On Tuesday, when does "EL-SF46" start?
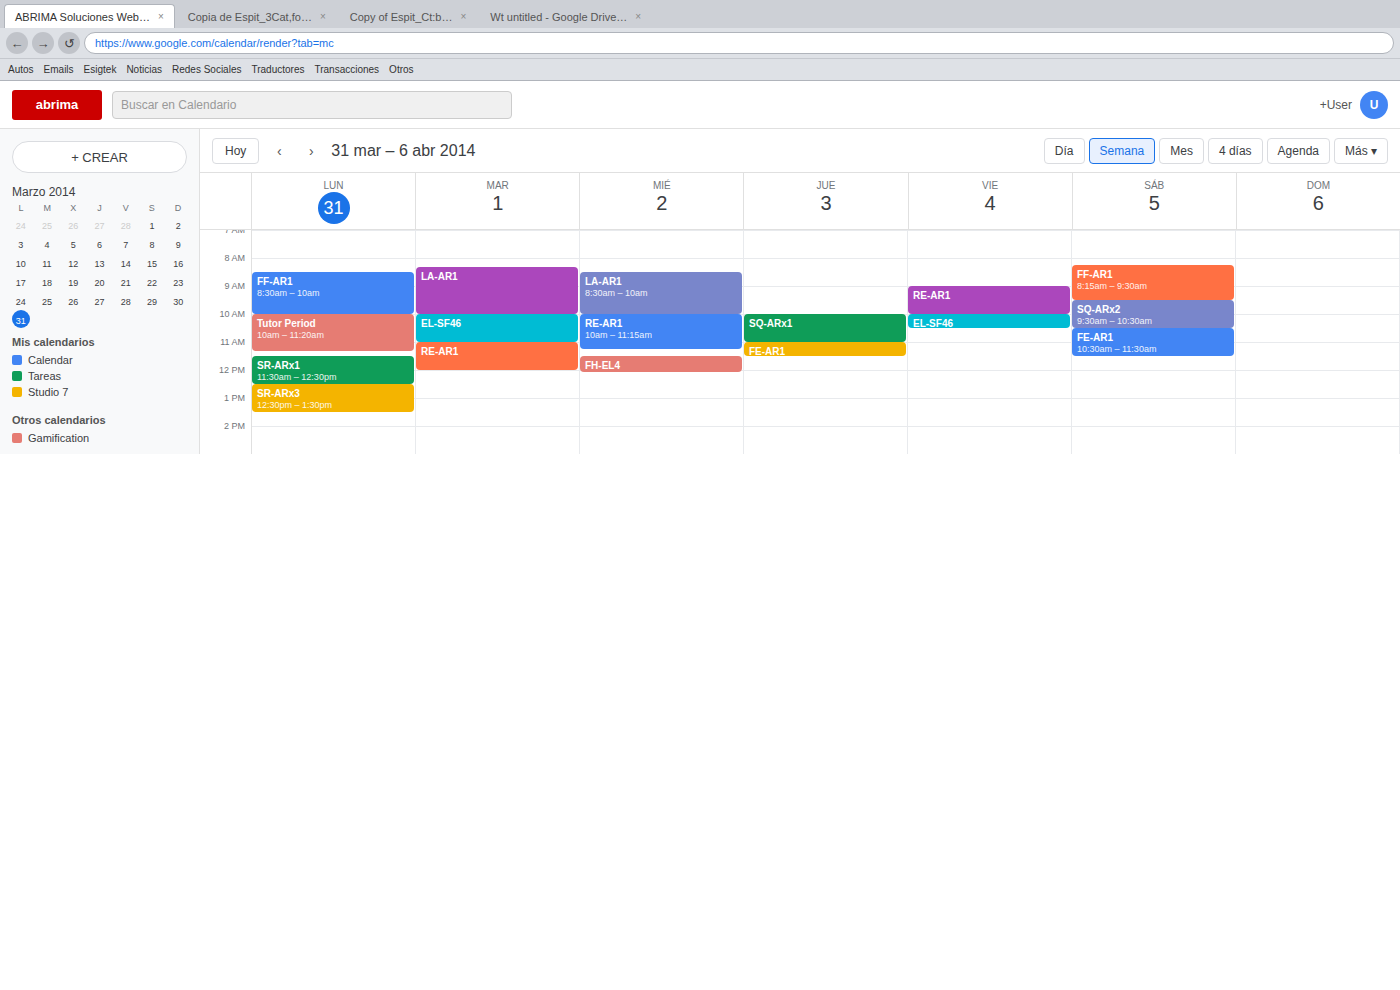
10:00 AM